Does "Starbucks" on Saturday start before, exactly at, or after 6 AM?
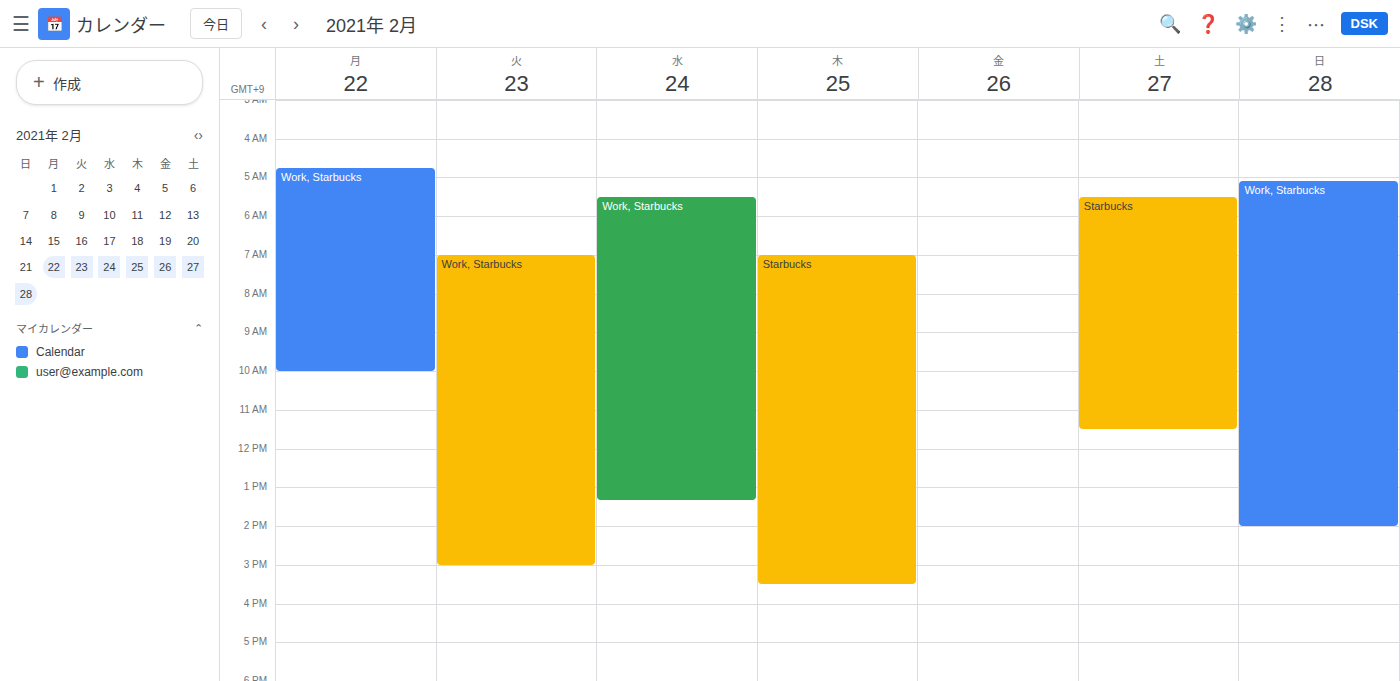
5:30 AM -- before 6 AM, 30 minutes above the 6 AM line.